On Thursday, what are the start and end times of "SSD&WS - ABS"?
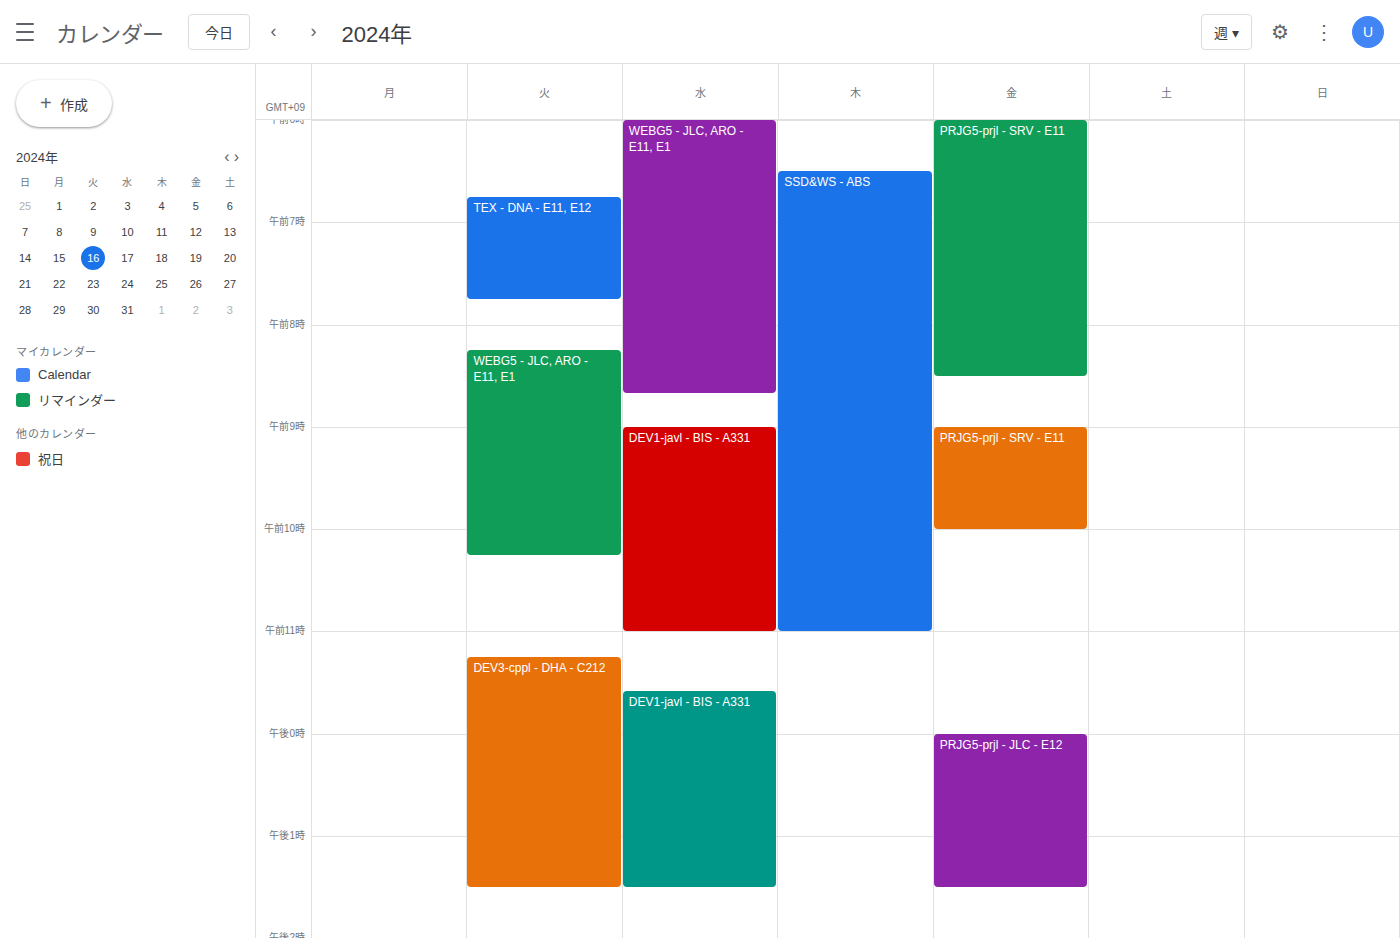
06:30 to 11:00